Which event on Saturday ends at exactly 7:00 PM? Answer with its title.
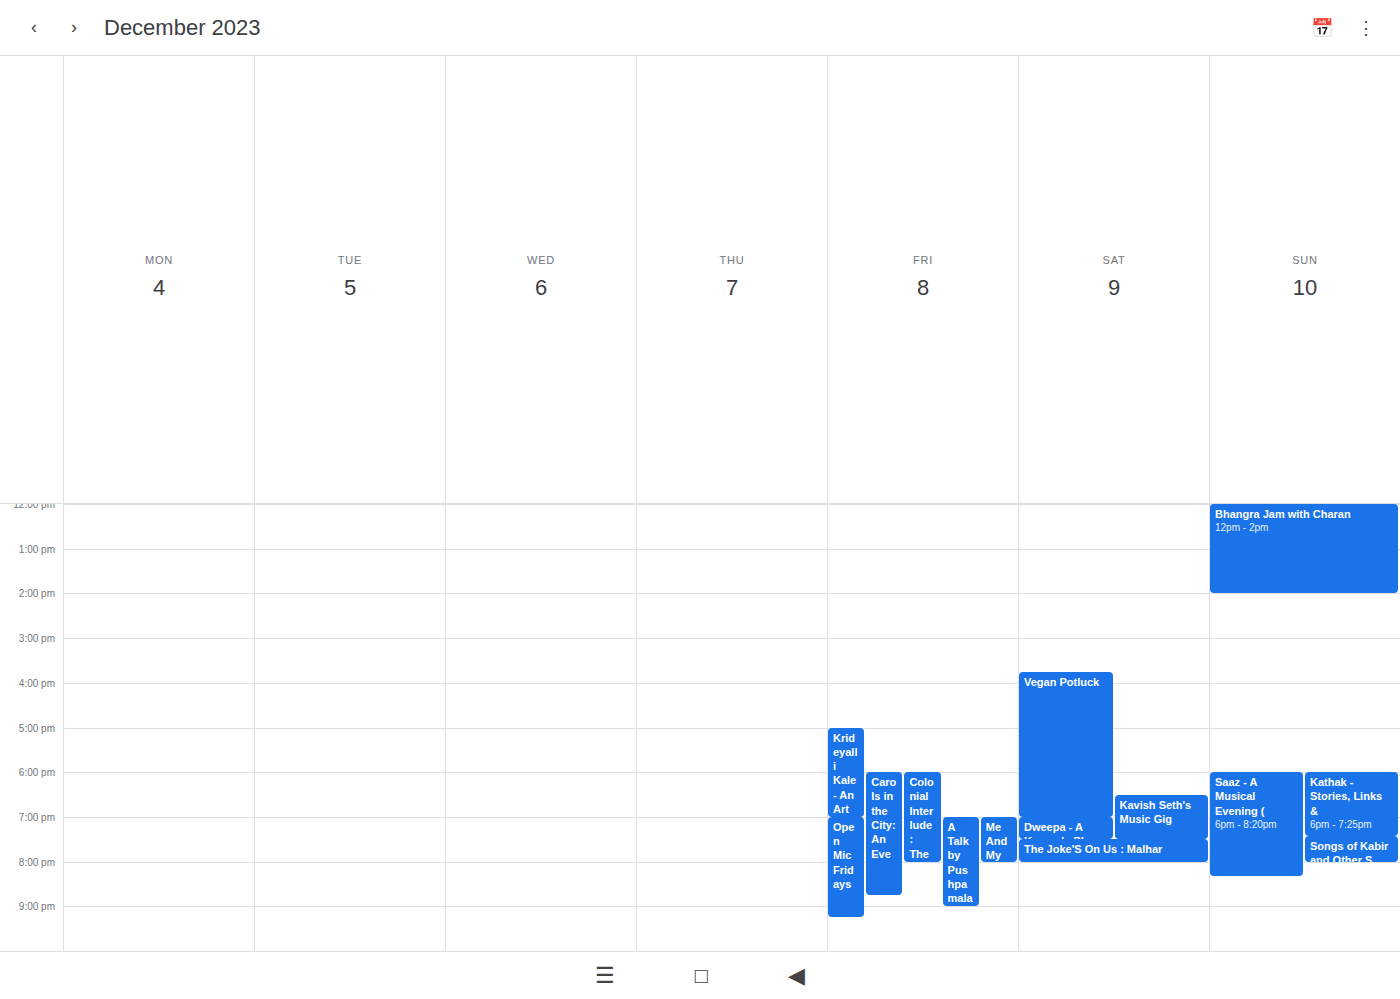
"Vegan Potluck"